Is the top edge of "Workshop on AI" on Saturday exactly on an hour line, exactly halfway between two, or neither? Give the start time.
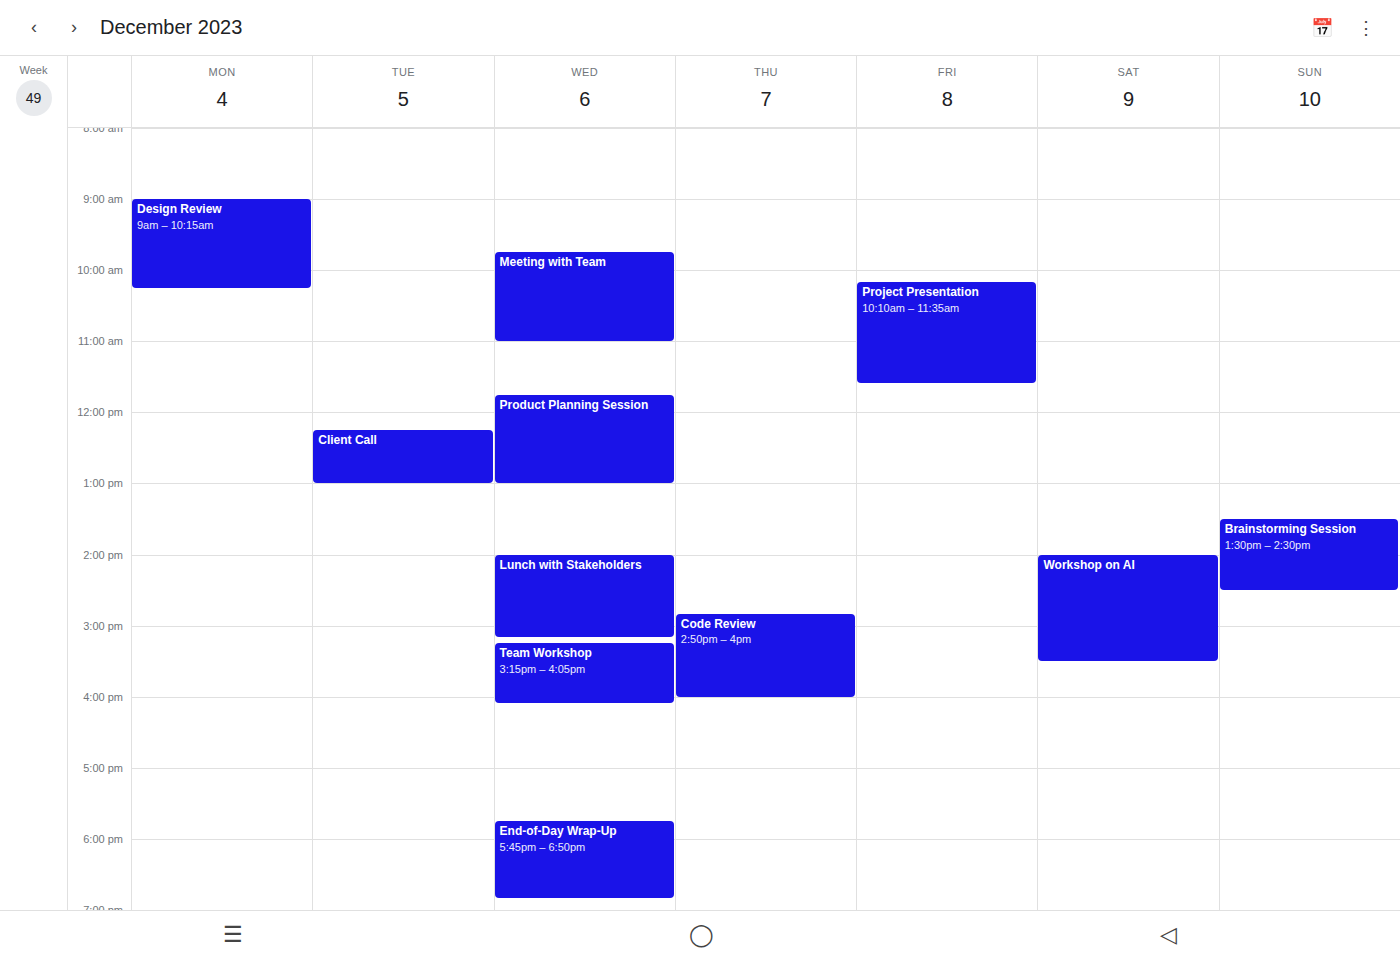
14:00 -- exactly on the 14:00 line.